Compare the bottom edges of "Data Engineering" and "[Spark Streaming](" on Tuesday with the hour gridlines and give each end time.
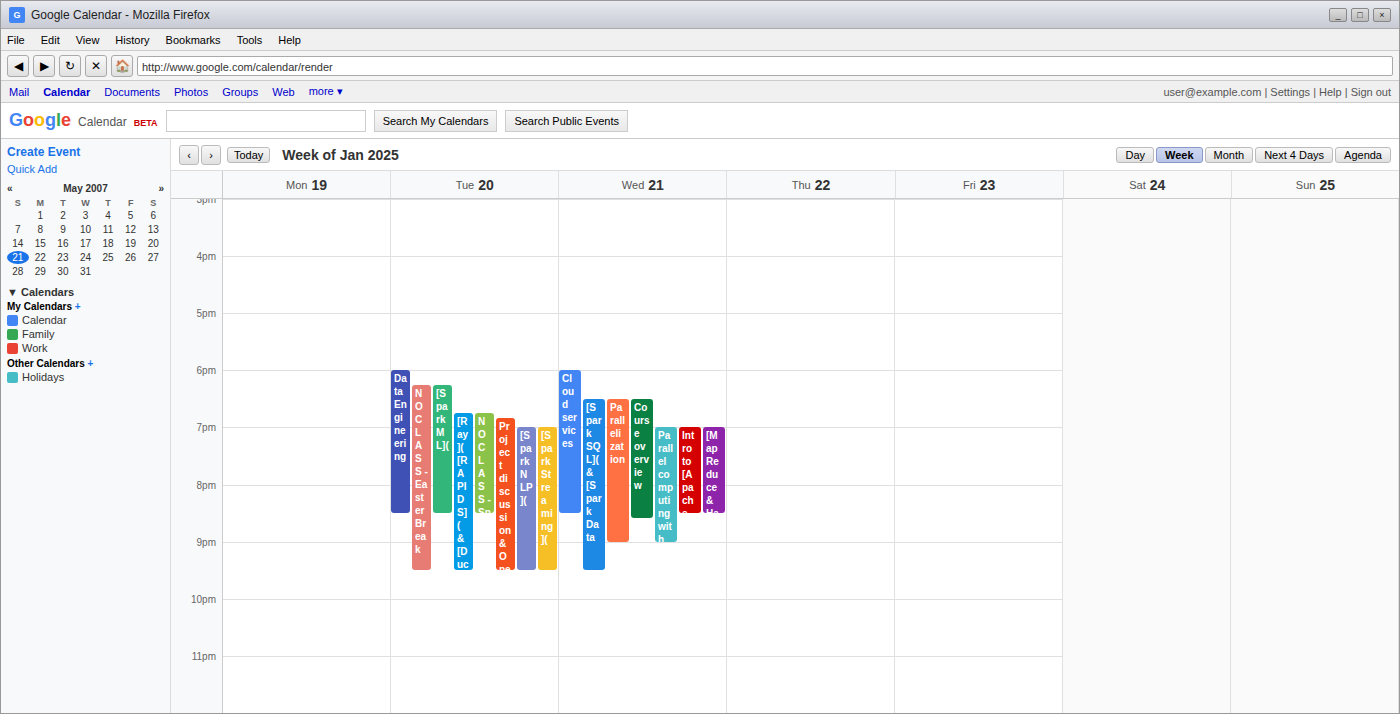
"Data Engineering": 20:30, halfway between the 20:00 and 21:00 lines. "[Spark Streaming](": 21:30, halfway between the 21:00 and 22:00 lines.